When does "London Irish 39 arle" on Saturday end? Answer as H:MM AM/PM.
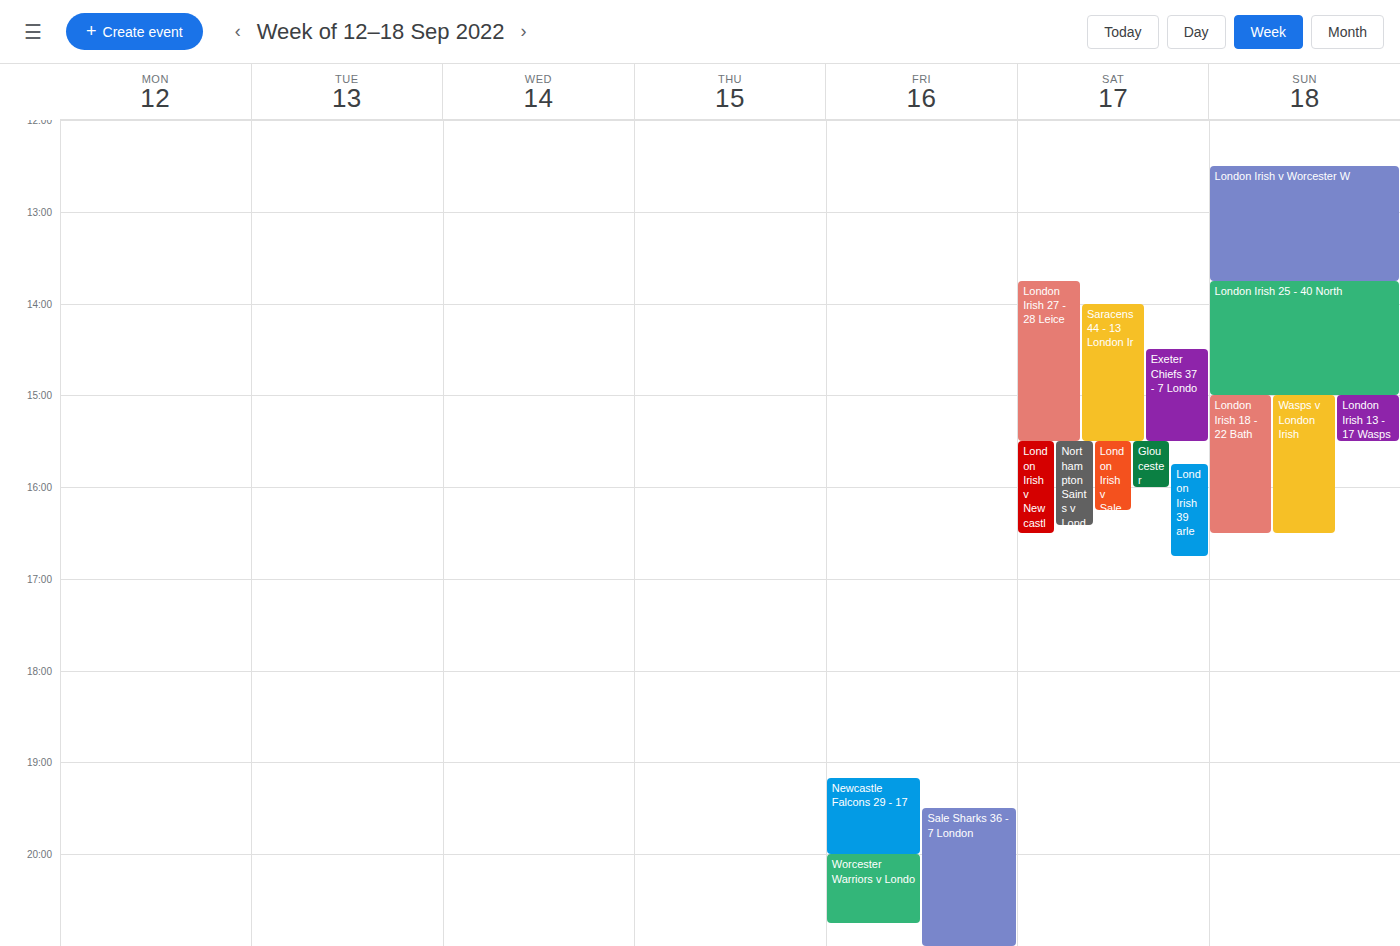
4:45 PM